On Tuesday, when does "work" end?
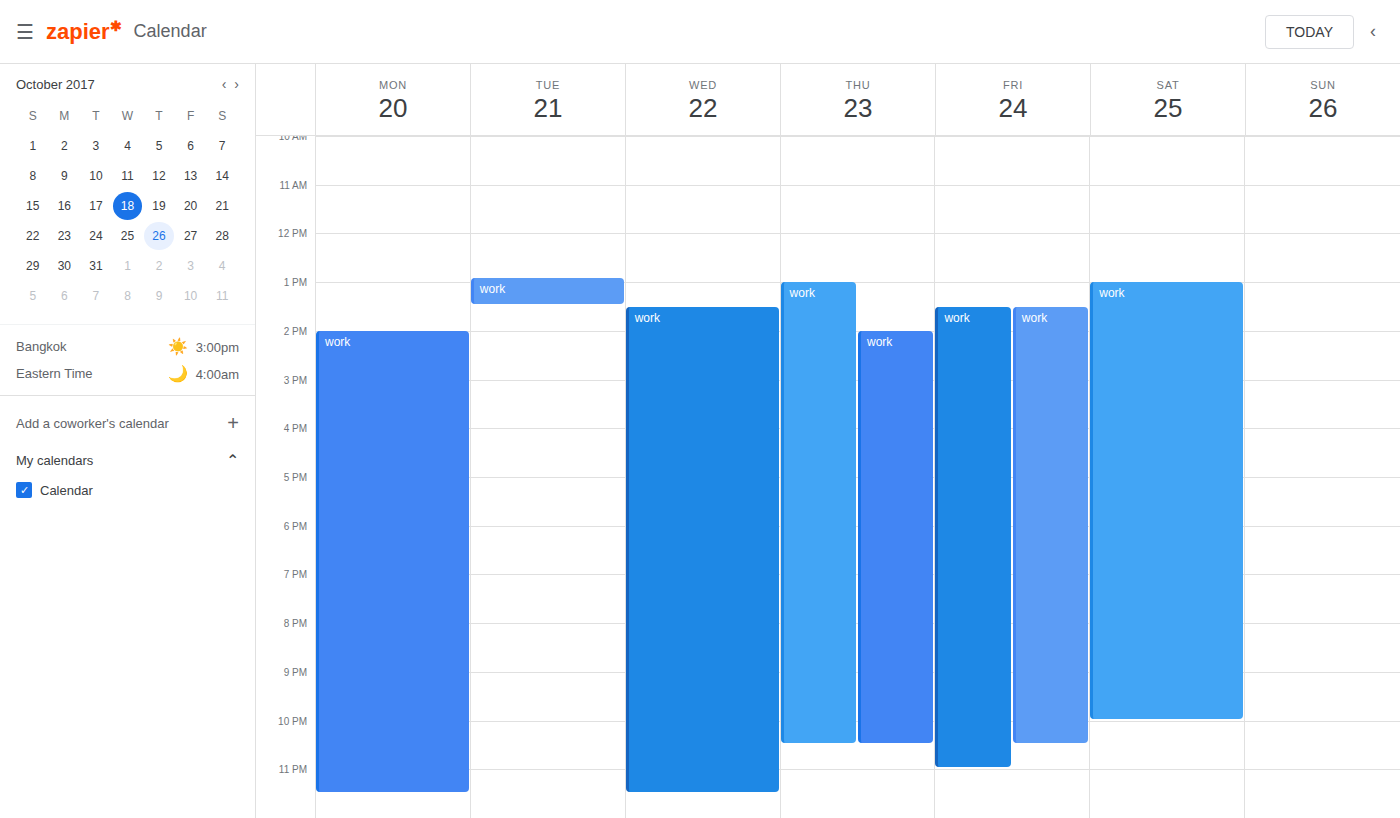
1:30 PM